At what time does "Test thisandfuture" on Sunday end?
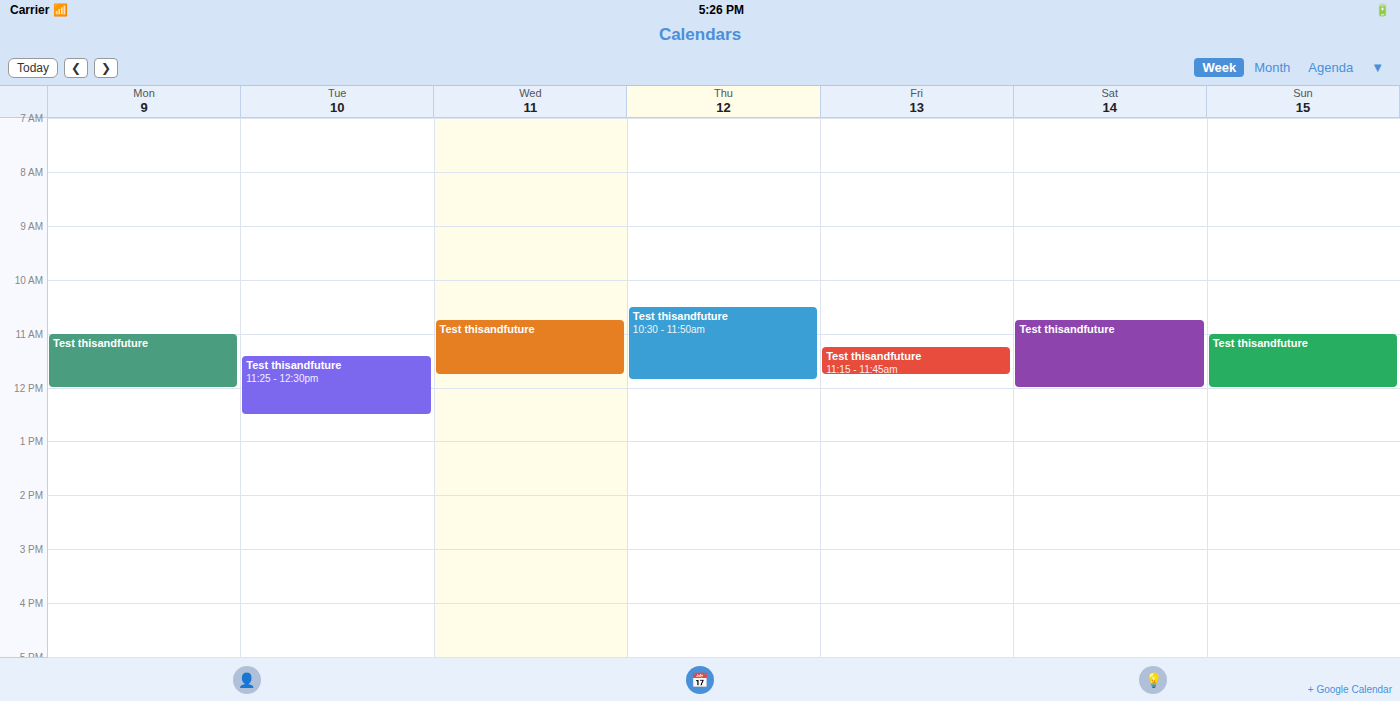
12:00